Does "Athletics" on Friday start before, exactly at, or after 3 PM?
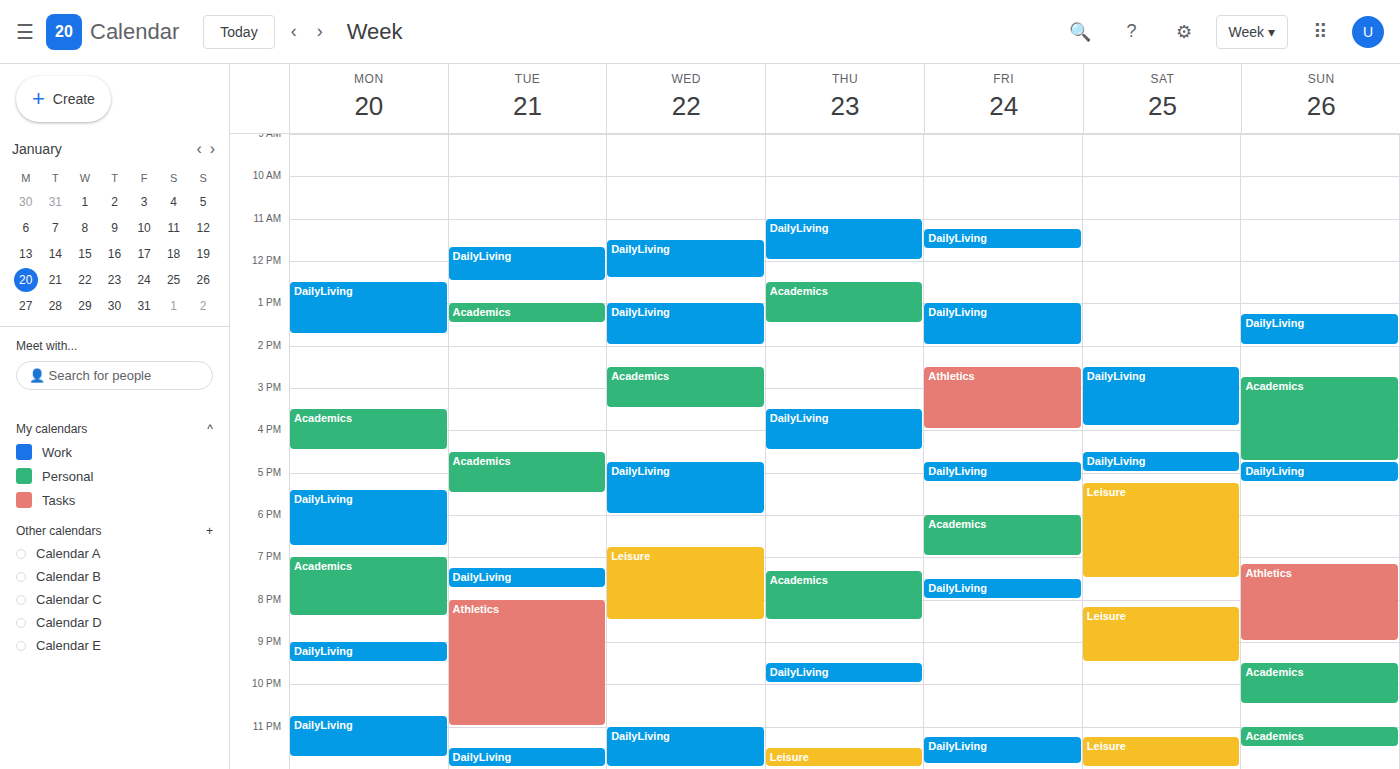
2:30 PM -- before 3 PM, 30 minutes above the 3 PM line.